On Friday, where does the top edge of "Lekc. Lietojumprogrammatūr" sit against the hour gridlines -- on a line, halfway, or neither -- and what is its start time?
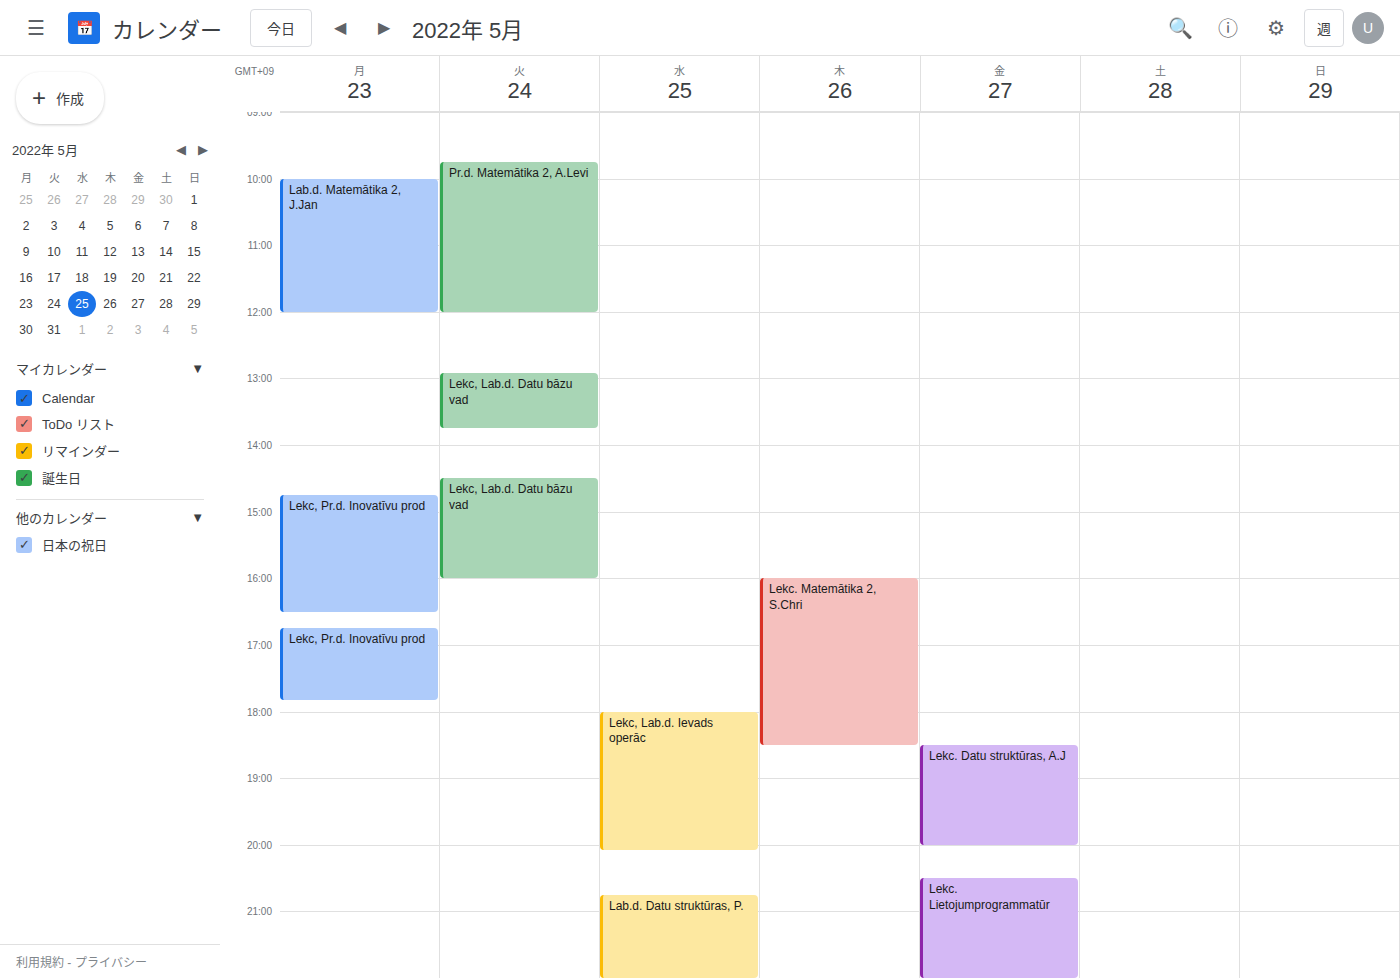
20:30 -- halfway between the 20:00 and 21:00 lines.